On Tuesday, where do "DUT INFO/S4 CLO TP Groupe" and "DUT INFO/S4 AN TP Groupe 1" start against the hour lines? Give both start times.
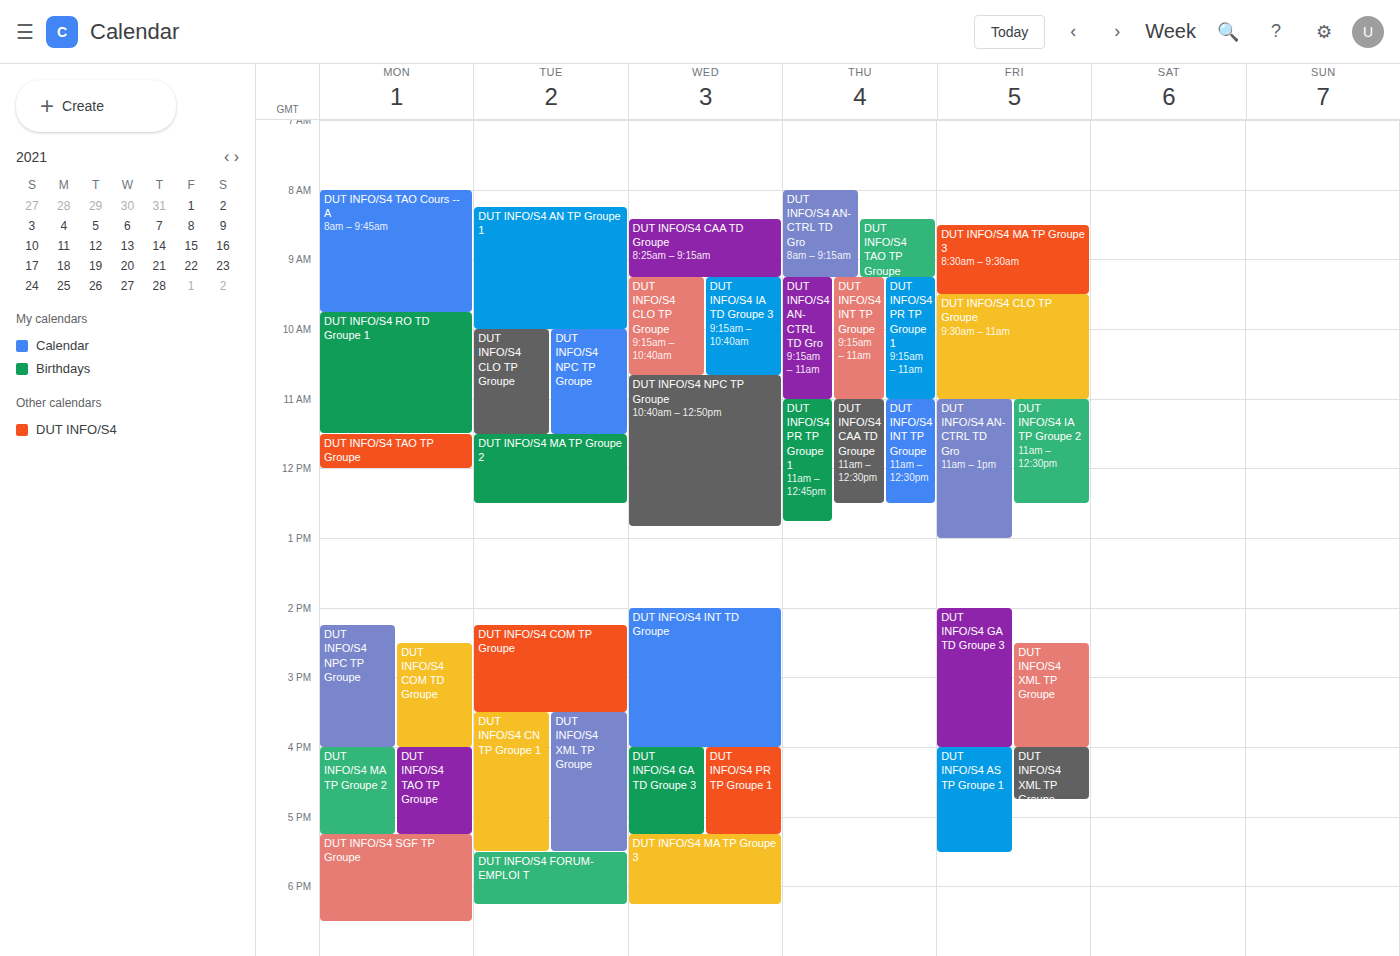
"DUT INFO/S4 CLO TP Groupe": 10:00 AM, exactly on the 10 AM line. "DUT INFO/S4 AN TP Groupe 1": 8:15 AM, neither: a quarter of the way from the 8 AM line to the 9 AM line.